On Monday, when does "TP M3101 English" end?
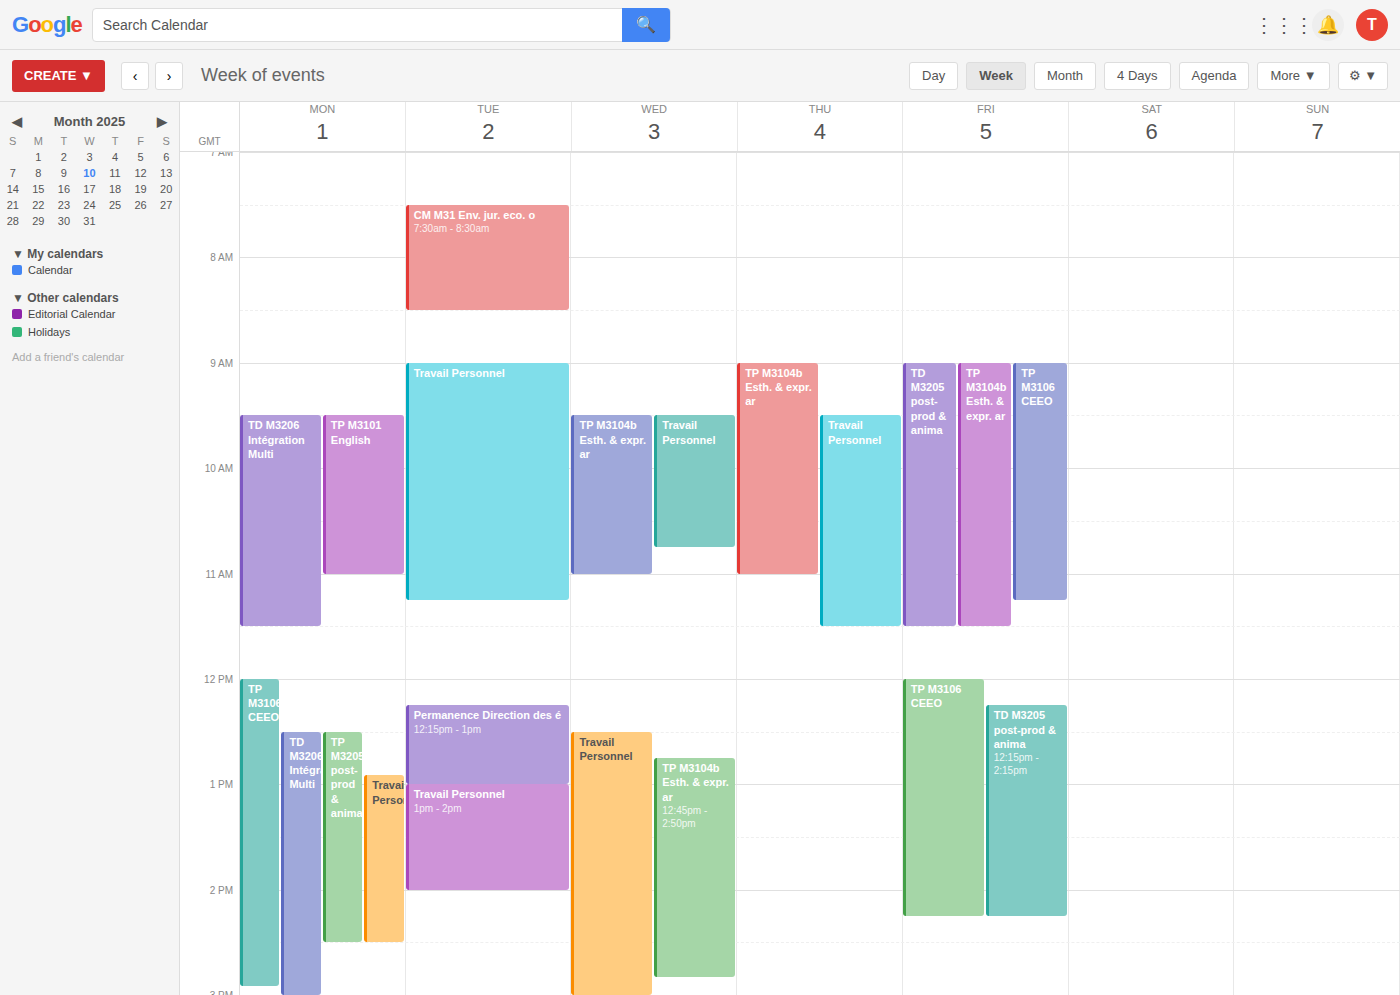
11:00